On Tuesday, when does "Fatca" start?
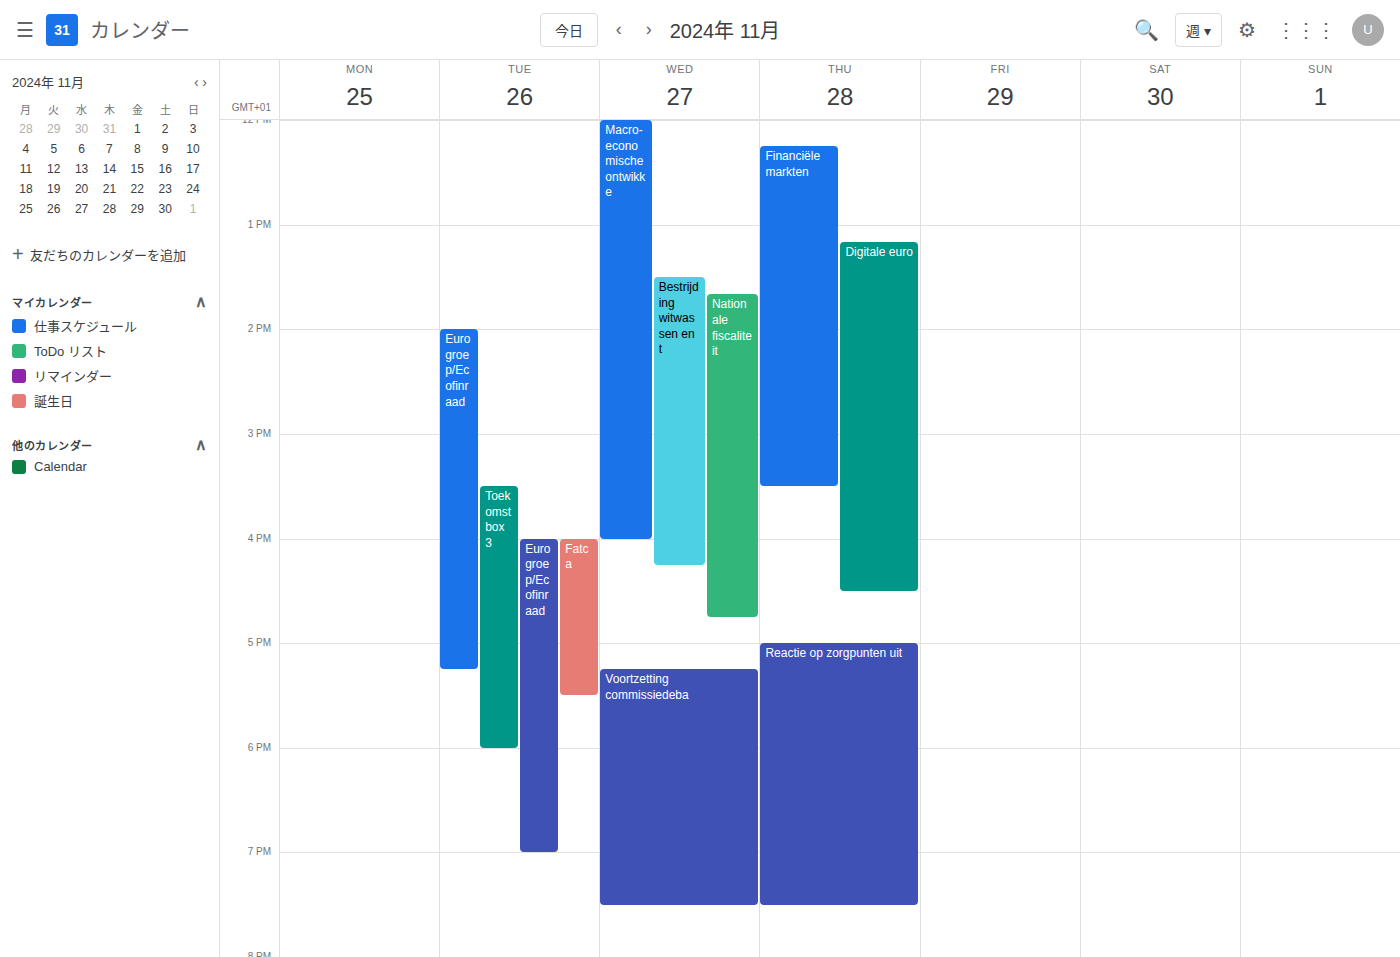
4:00 PM